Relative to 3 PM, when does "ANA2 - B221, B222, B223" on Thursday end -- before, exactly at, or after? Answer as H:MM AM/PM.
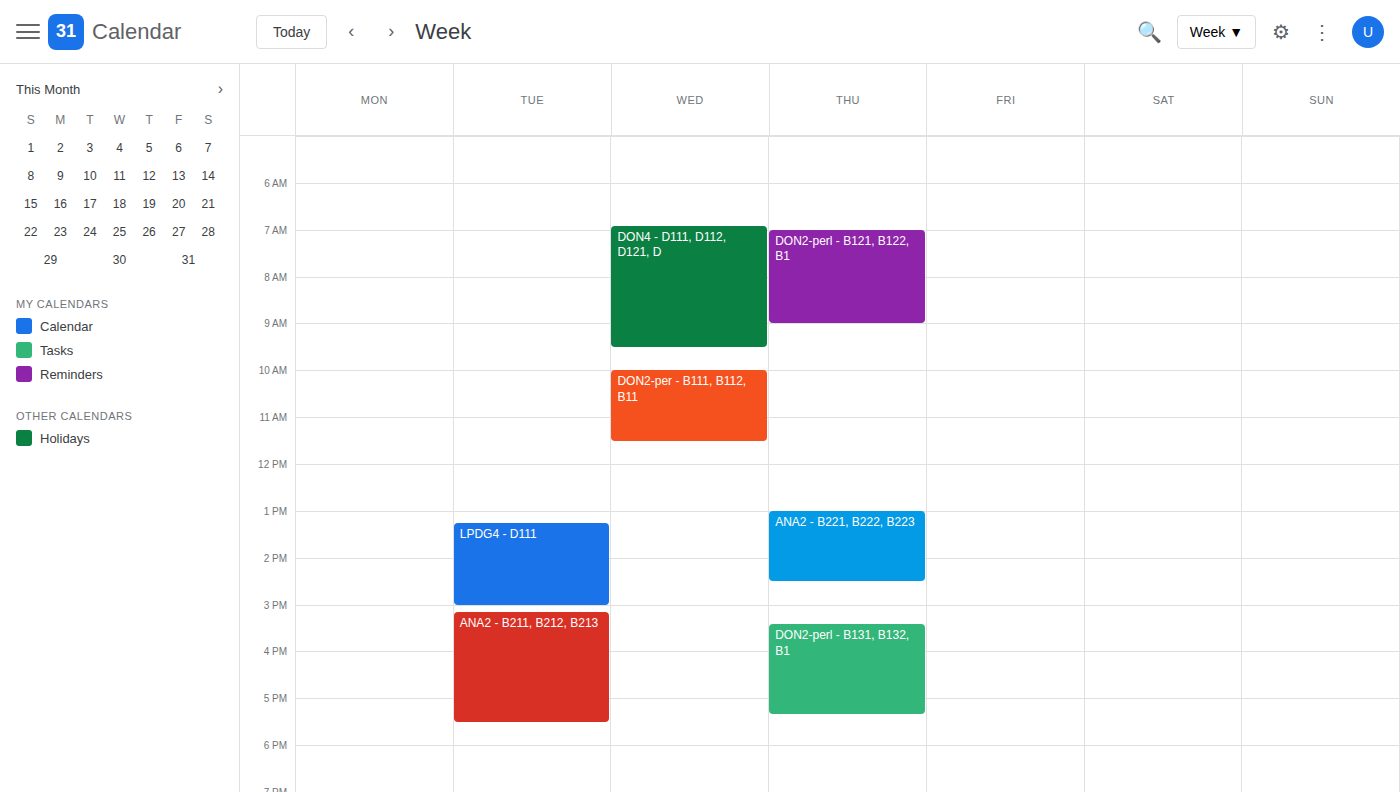
2:30 PM -- before 3 PM, 30 minutes above the 3 PM line.